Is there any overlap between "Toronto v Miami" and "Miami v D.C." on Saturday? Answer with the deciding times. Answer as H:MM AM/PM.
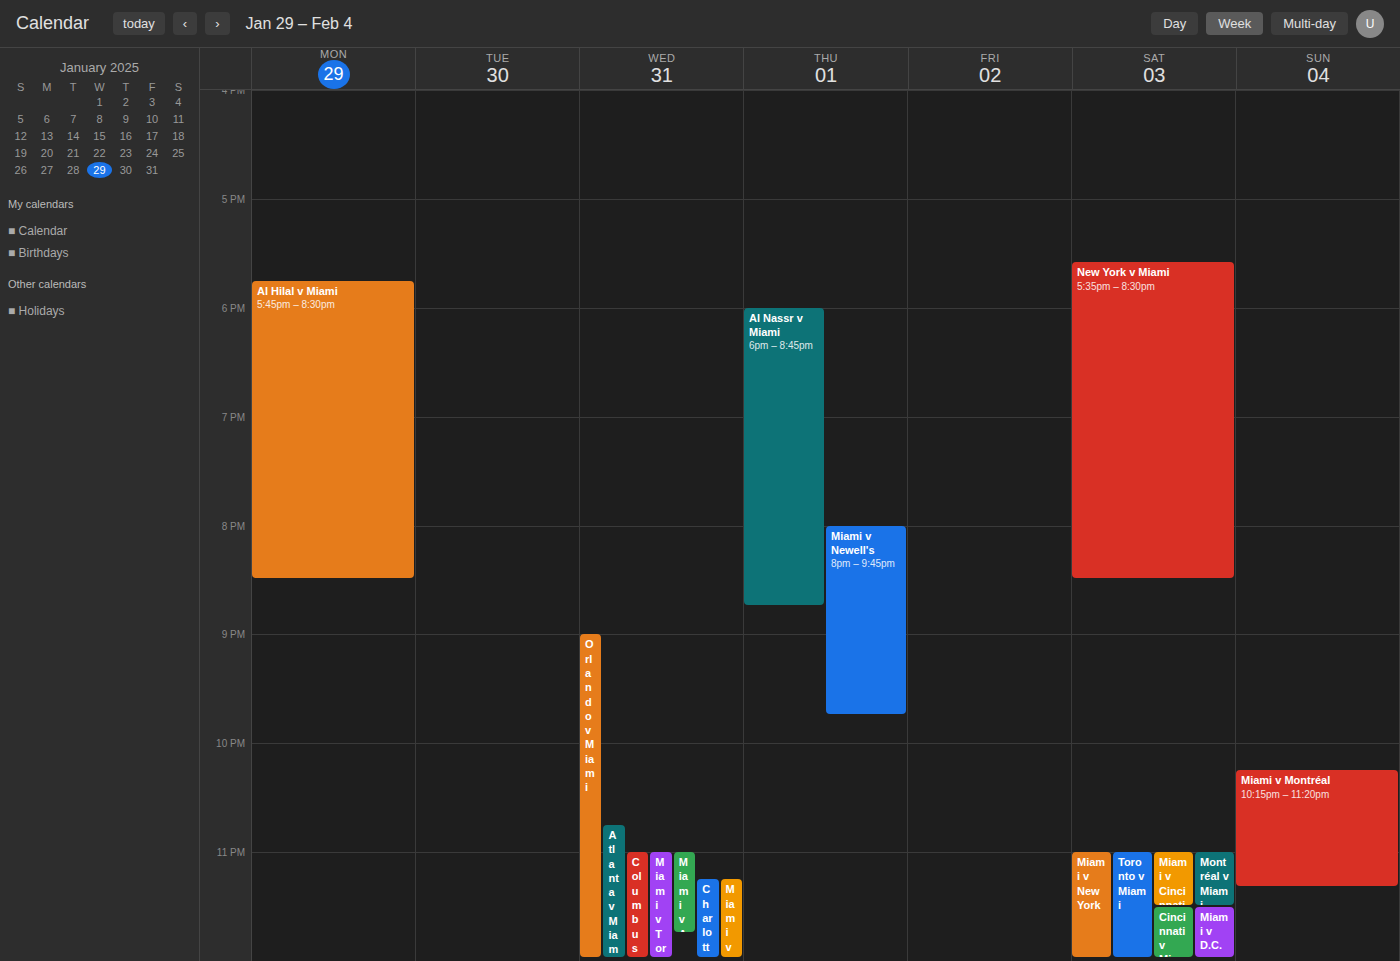
"Miami v D.C." runs 11:30 PM to 12:00 AM, inside "Toronto v Miami" -- they overlap.